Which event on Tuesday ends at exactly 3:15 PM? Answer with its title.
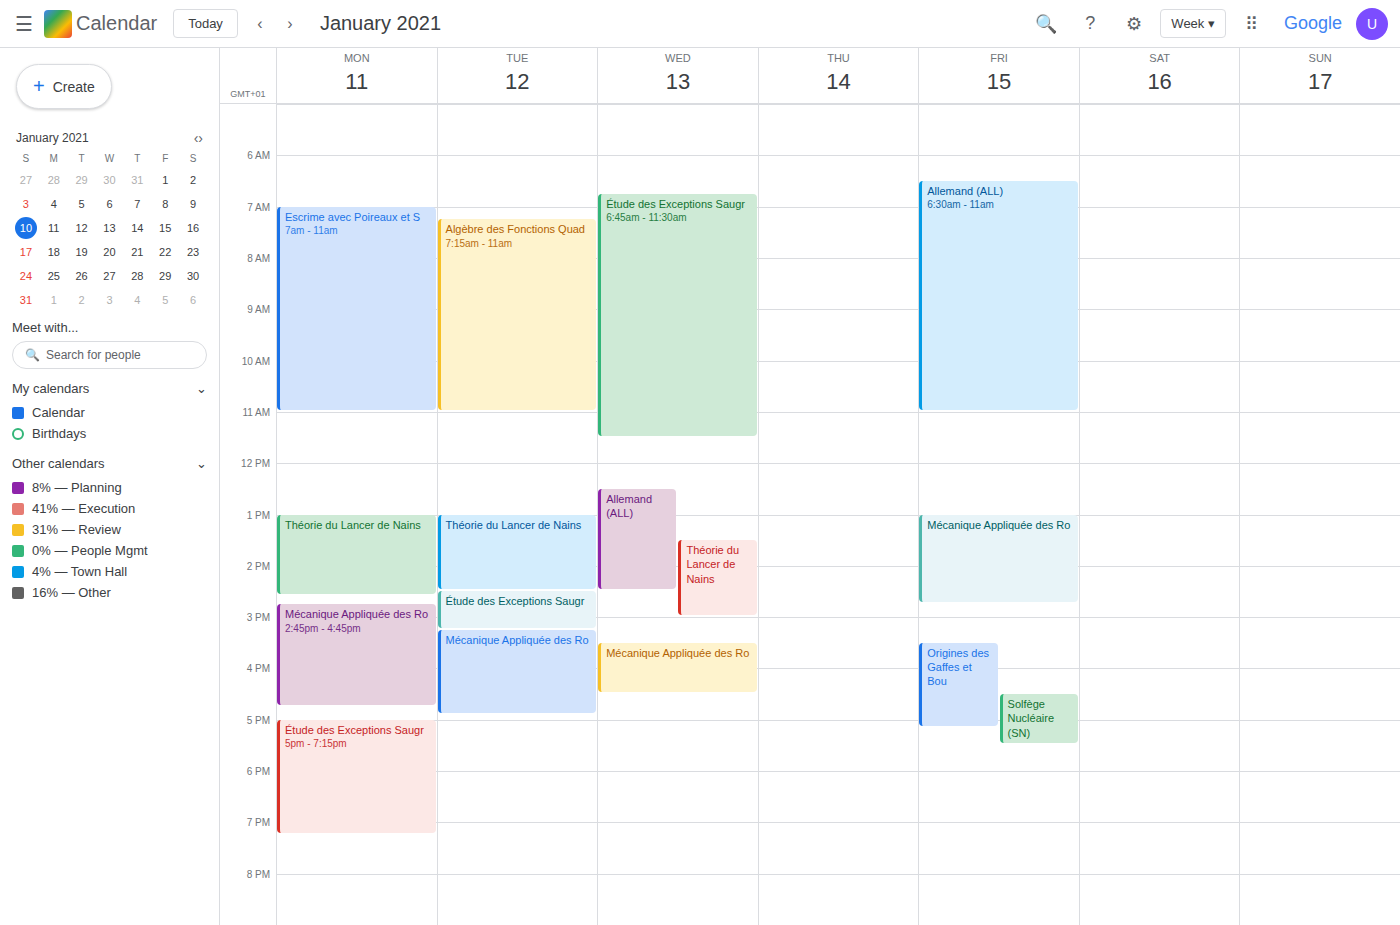
"Étude des Exceptions Saugr"